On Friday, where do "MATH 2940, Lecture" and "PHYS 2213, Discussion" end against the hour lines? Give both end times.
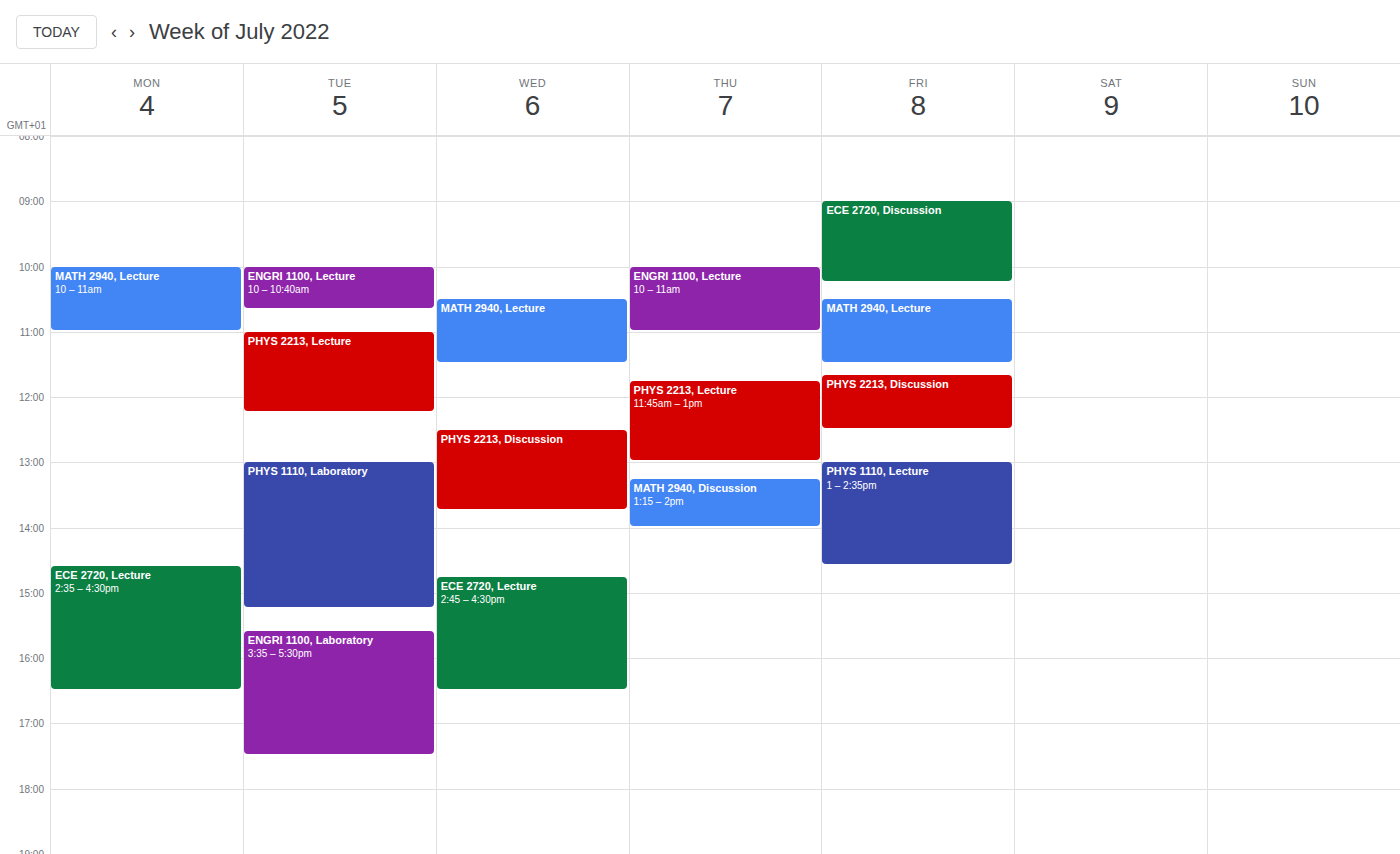
"MATH 2940, Lecture": 11:30, halfway between the 11:00 and 12:00 lines. "PHYS 2213, Discussion": 12:30, halfway between the 12:00 and 13:00 lines.